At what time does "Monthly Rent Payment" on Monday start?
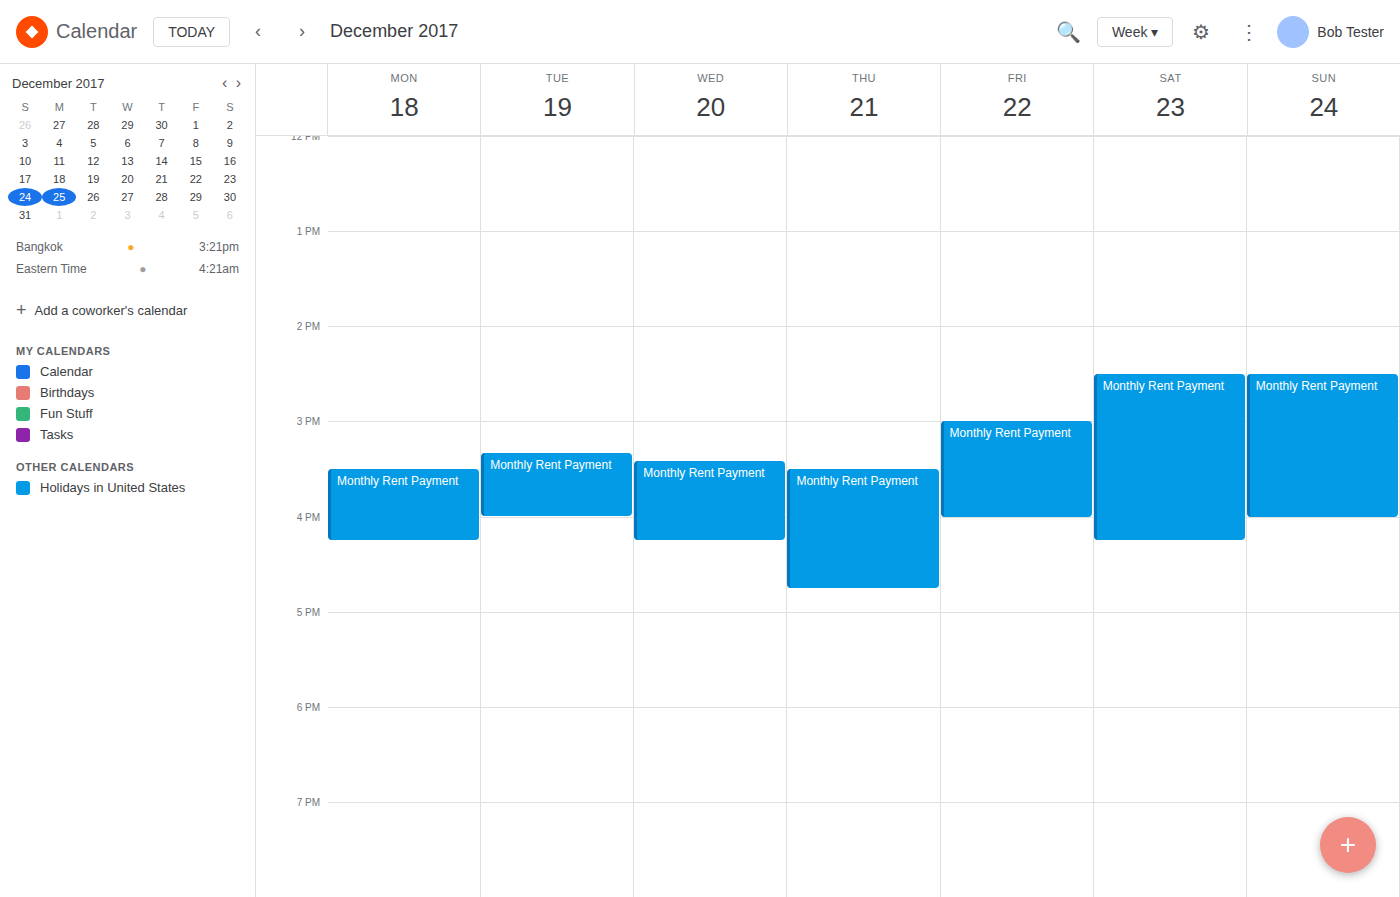
3:30 PM